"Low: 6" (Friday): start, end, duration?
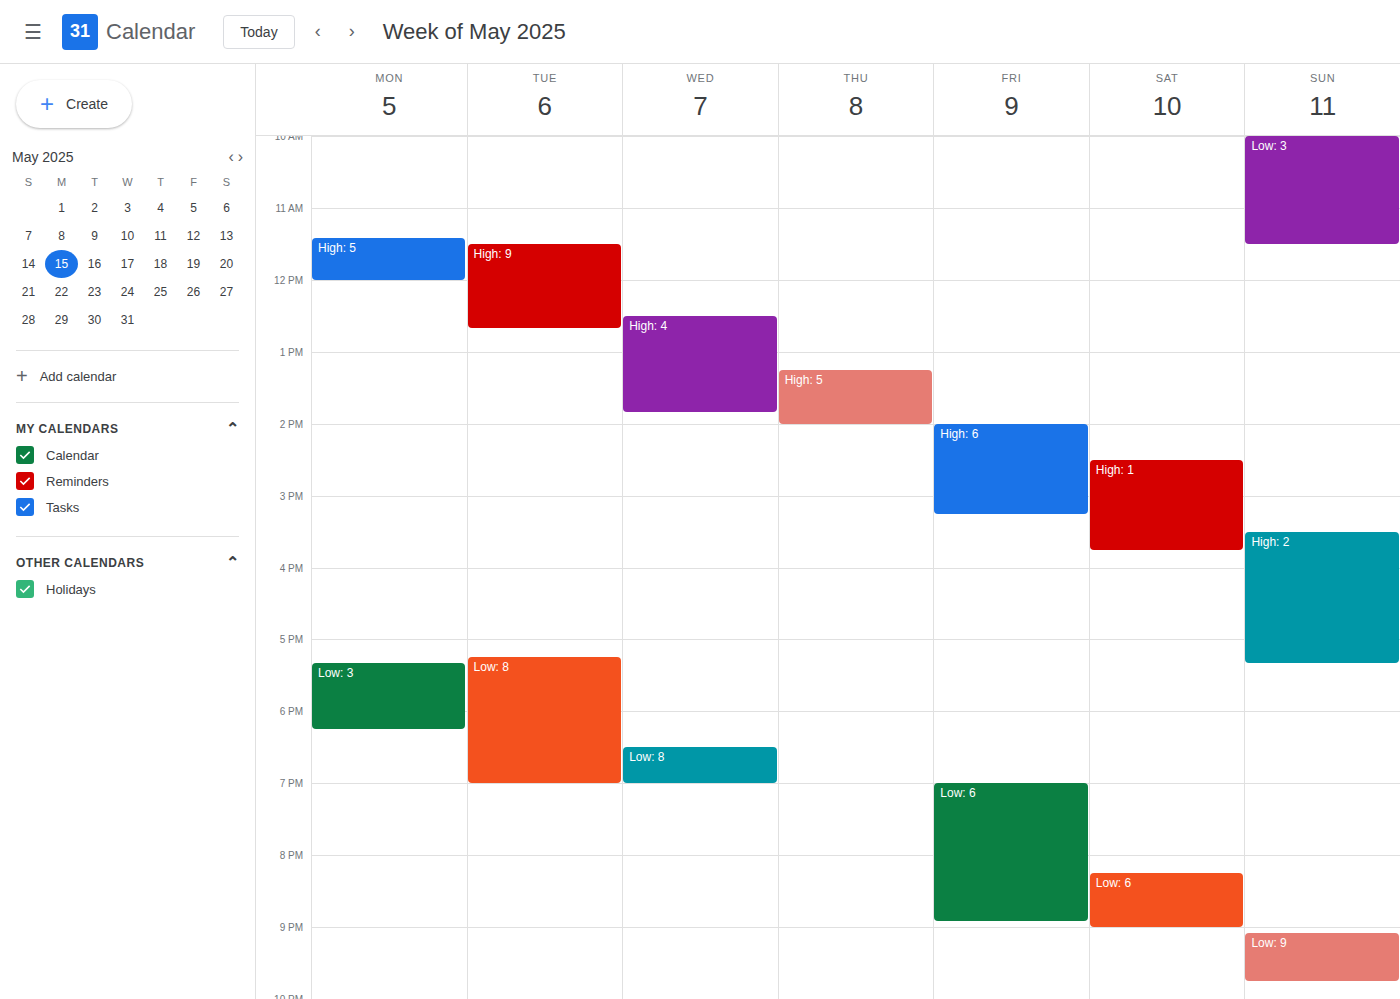
7:00 PM to 8:55 PM, 1 hour 55 minutes